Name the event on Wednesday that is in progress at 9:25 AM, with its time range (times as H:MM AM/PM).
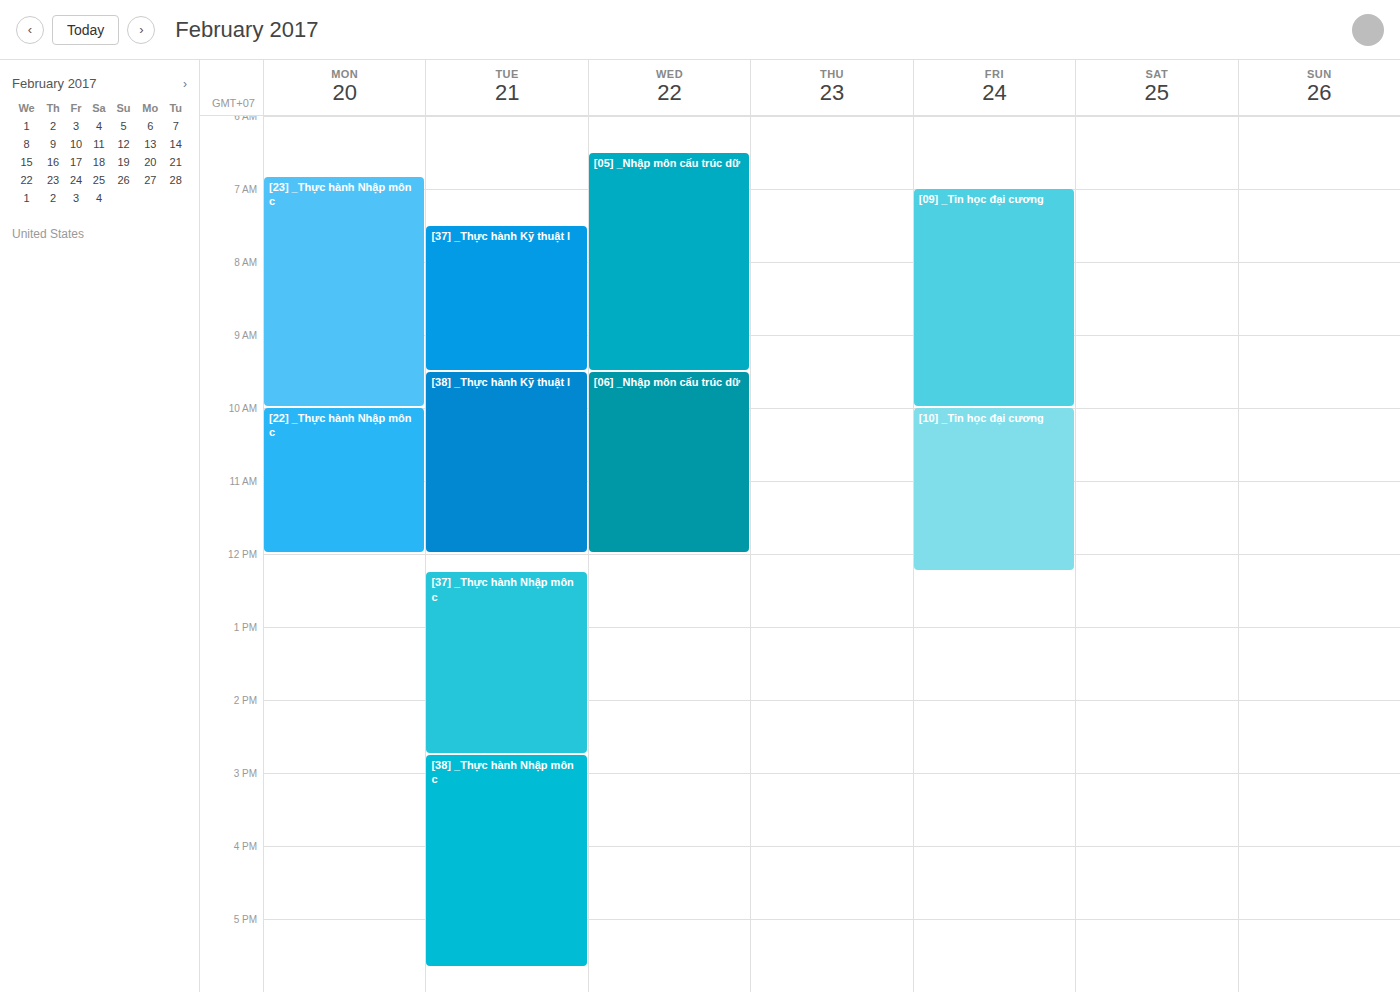
"[05] _Nhập môn cấu trúc dữ", 6:30 AM to 9:30 AM